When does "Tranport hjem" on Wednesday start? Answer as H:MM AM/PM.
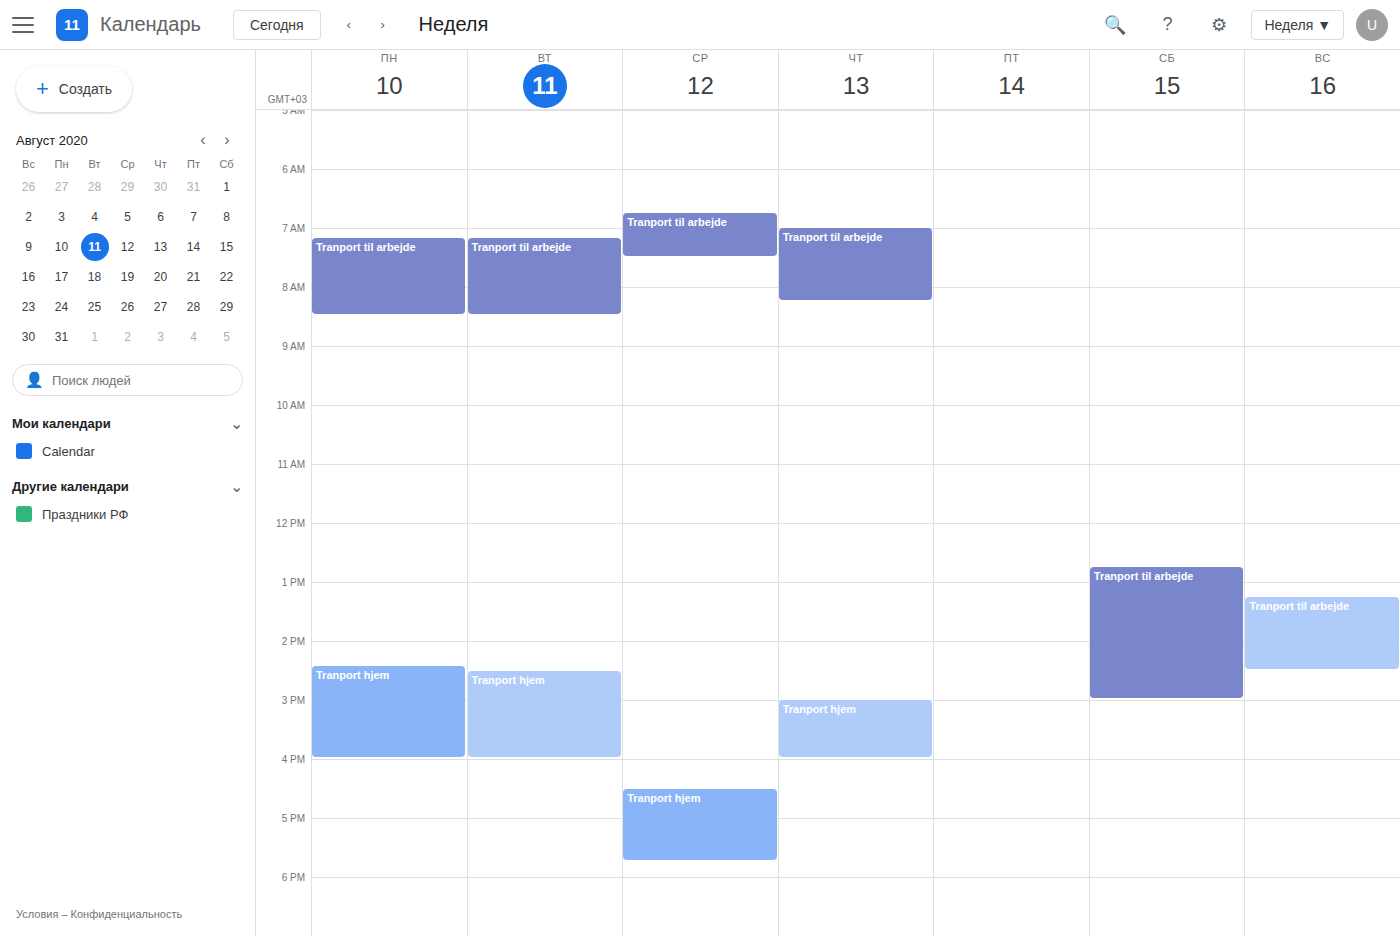
4:30 PM